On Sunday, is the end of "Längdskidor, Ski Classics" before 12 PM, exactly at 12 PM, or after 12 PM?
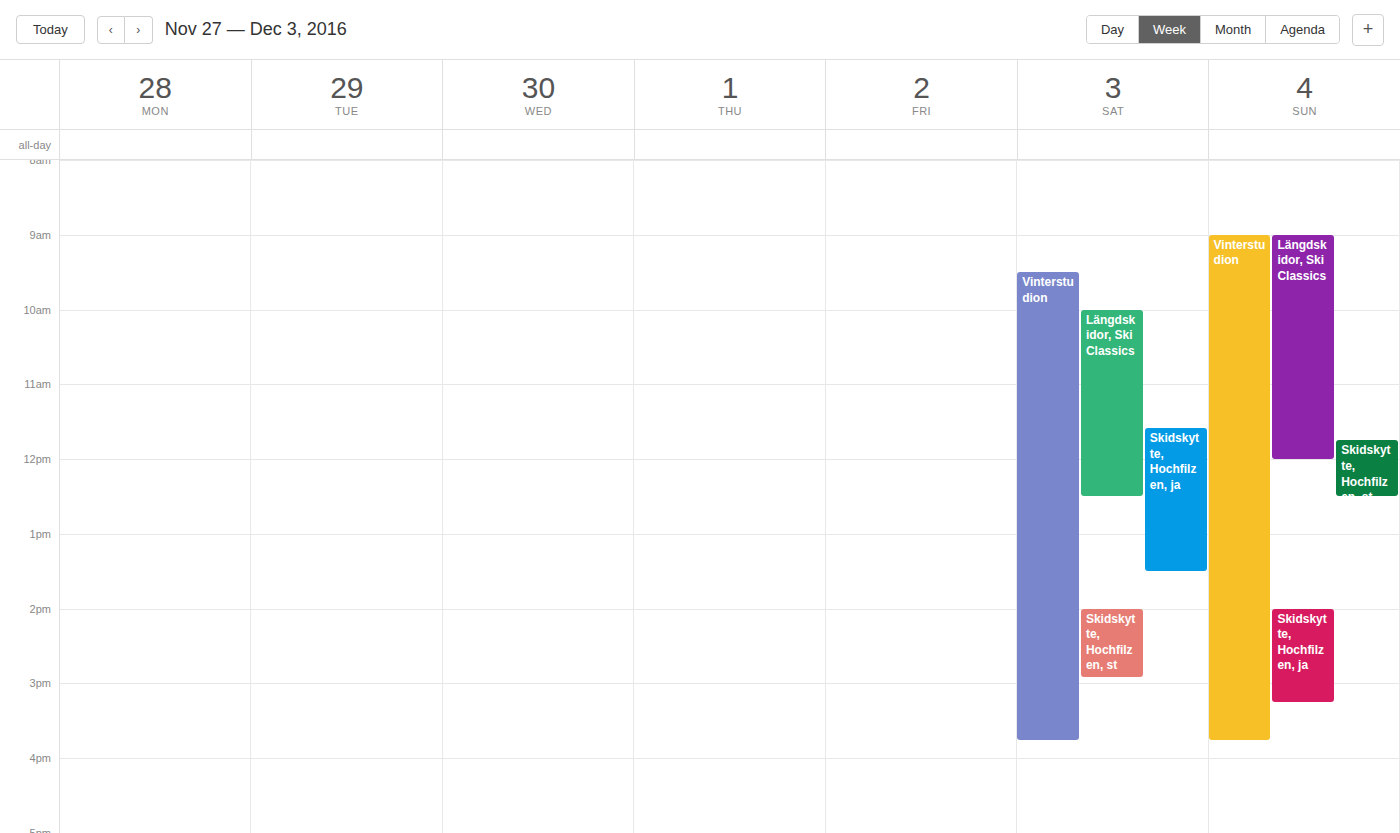
12:00 PM -- exactly at 12 PM, on the 12 PM line.